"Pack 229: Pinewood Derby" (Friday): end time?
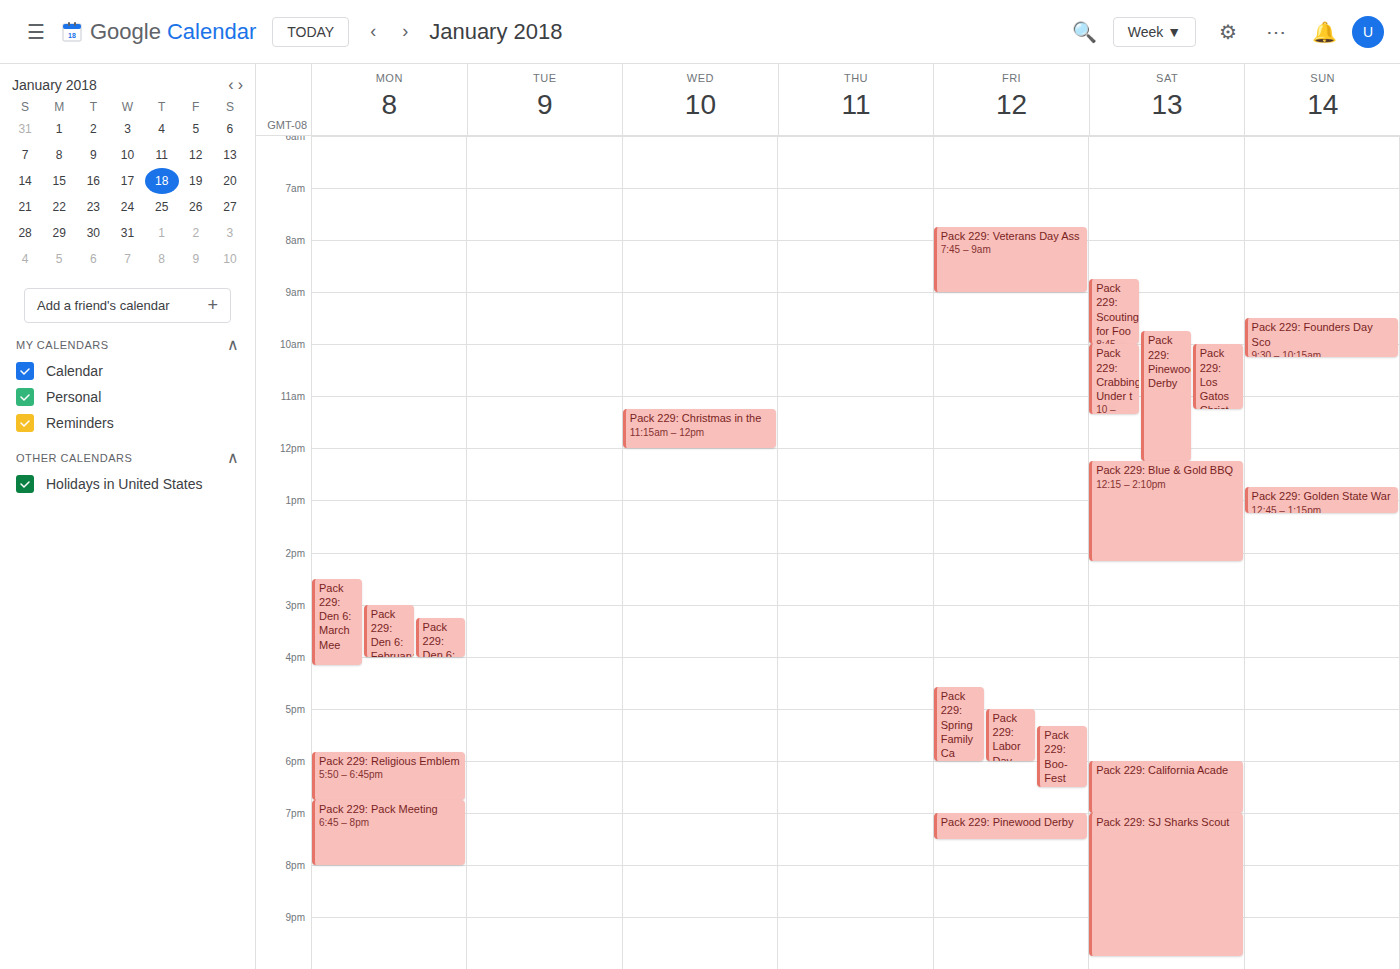
7:30 PM